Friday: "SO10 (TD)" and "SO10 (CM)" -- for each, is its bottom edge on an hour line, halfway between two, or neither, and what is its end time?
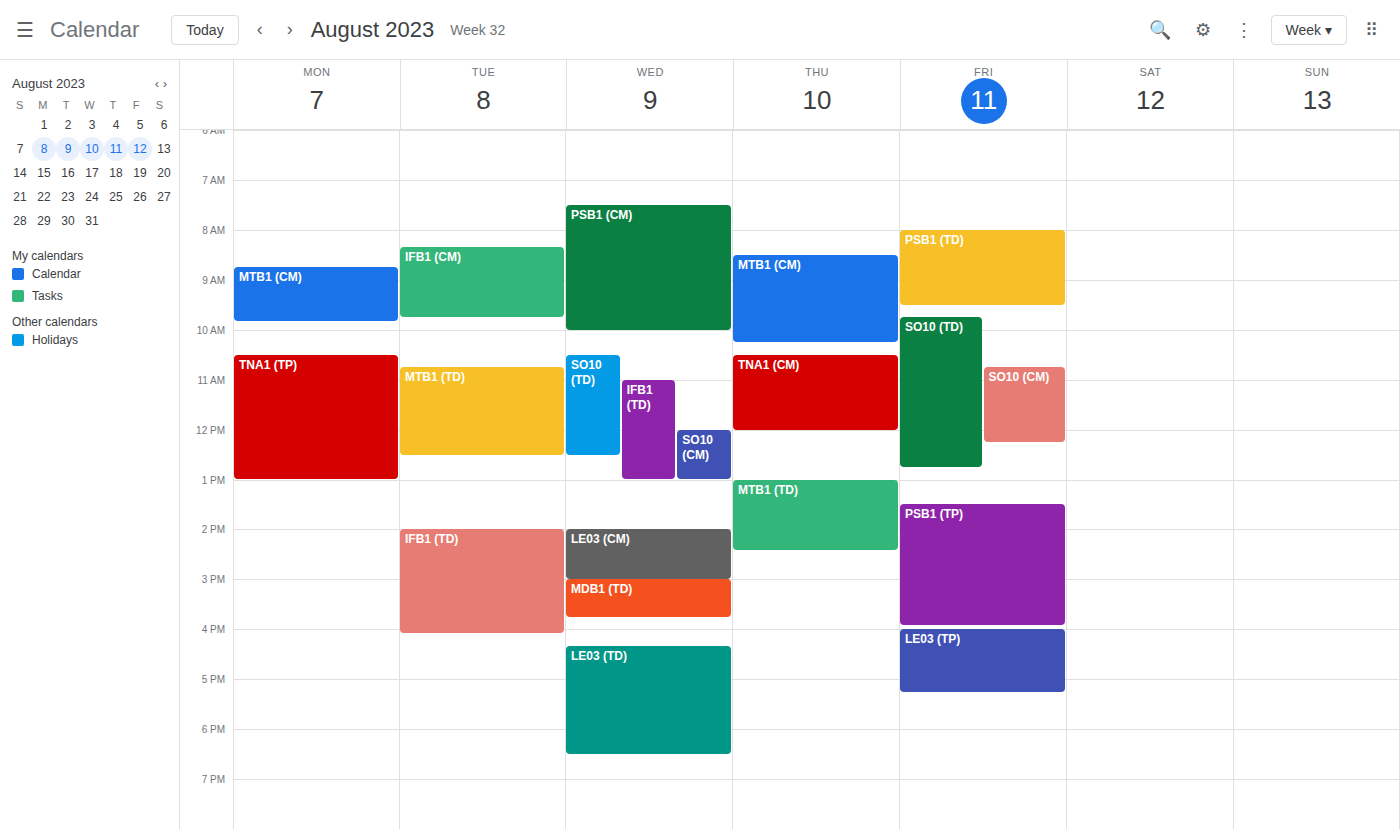
"SO10 (TD)": 12:45, neither: three quarters of the way from the 12:00 line to the 13:00 line. "SO10 (CM)": 12:15, neither: a quarter of the way from the 12:00 line to the 13:00 line.